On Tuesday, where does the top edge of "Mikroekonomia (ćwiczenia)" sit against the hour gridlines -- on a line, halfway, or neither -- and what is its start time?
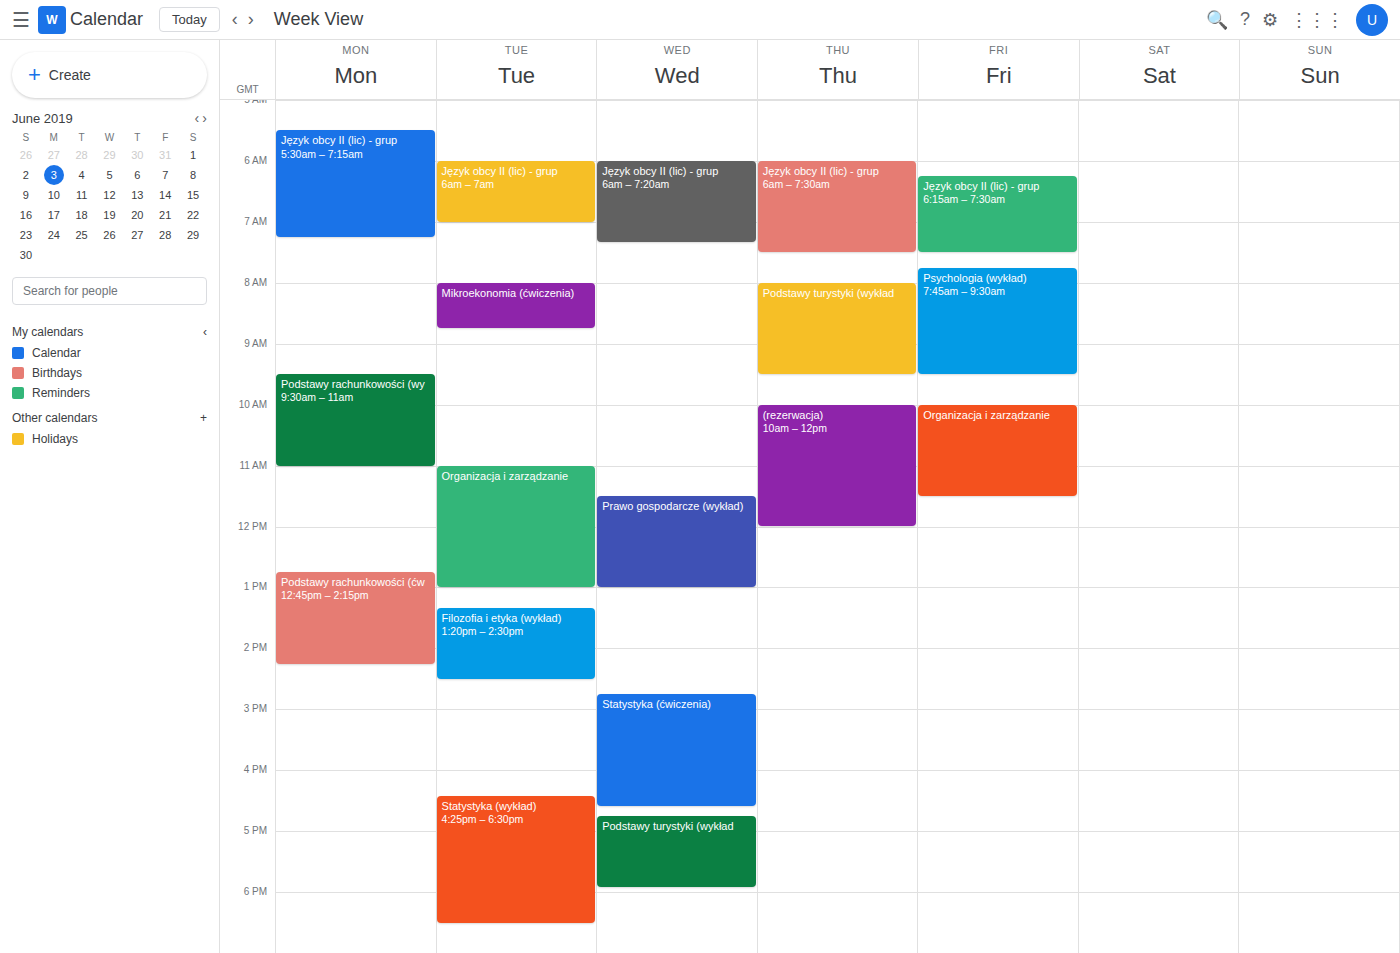
8:00 AM -- exactly on the 8 AM line.